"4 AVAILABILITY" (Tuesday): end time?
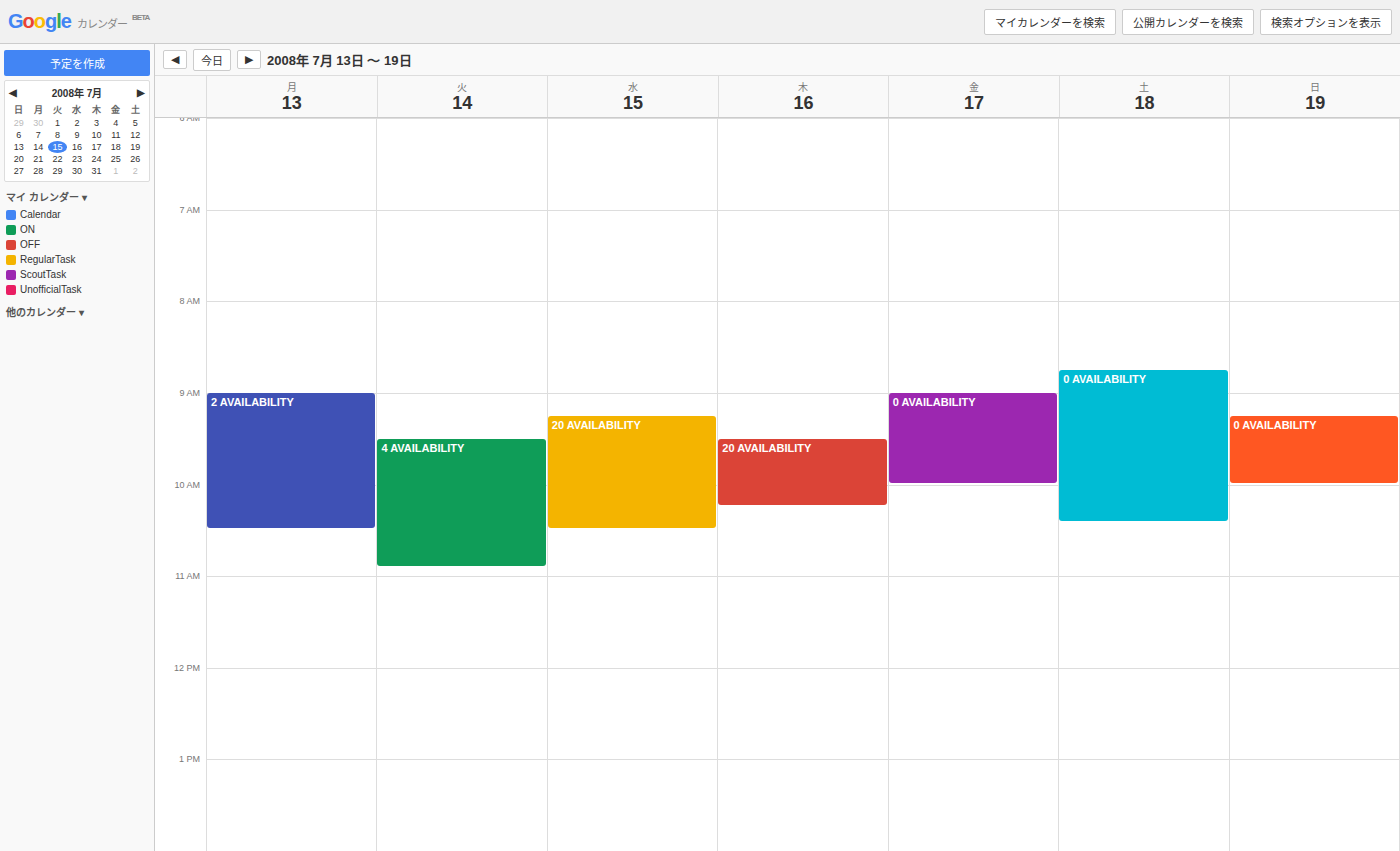
10:55 AM